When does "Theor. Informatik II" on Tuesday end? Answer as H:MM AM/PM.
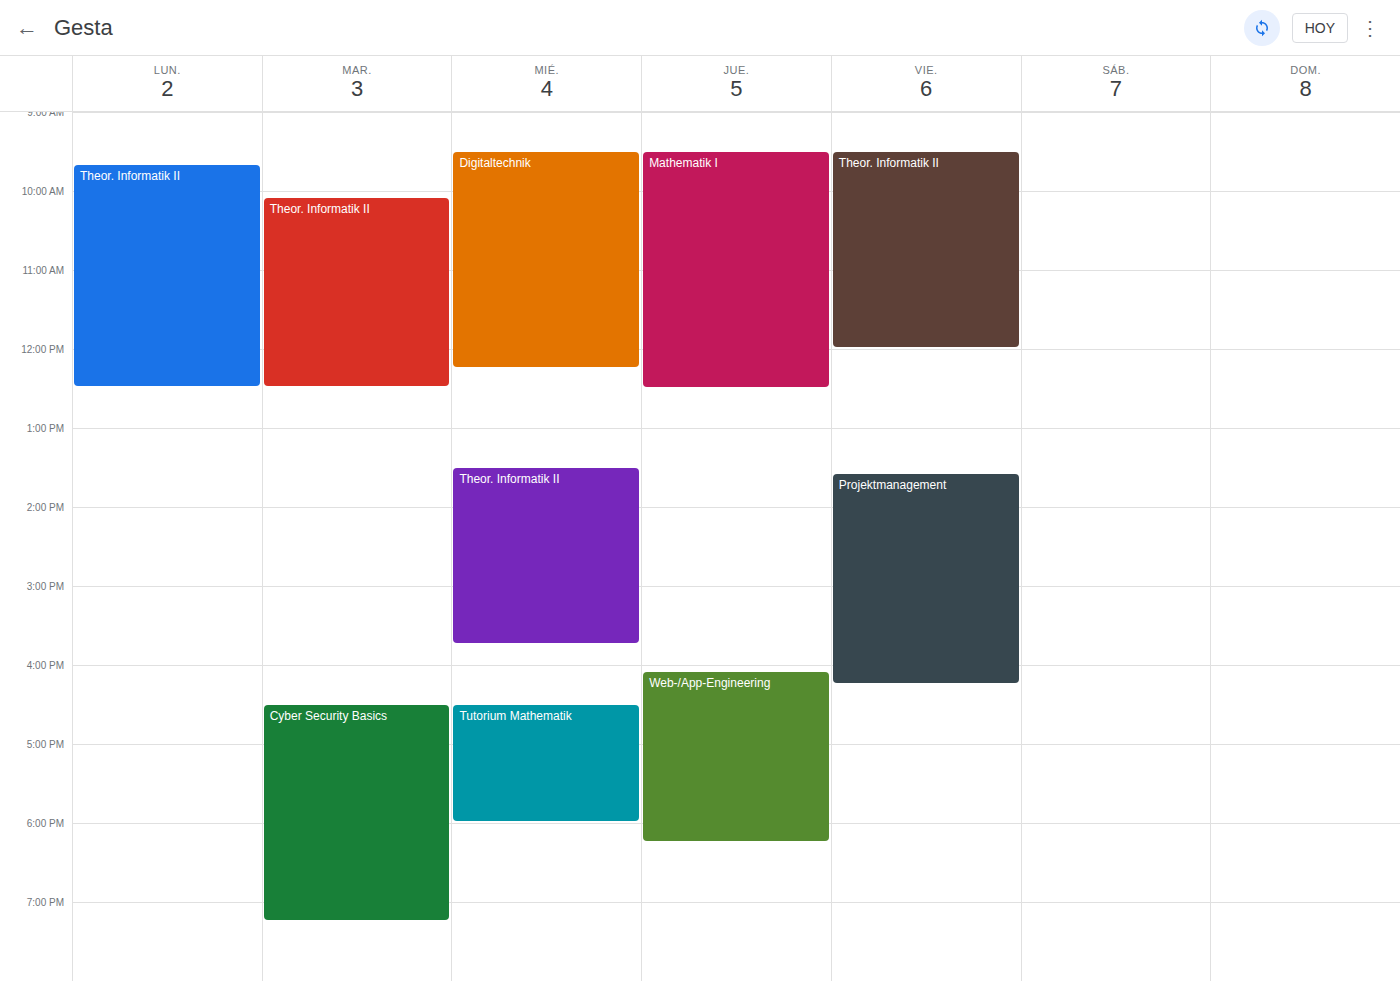
12:30 PM